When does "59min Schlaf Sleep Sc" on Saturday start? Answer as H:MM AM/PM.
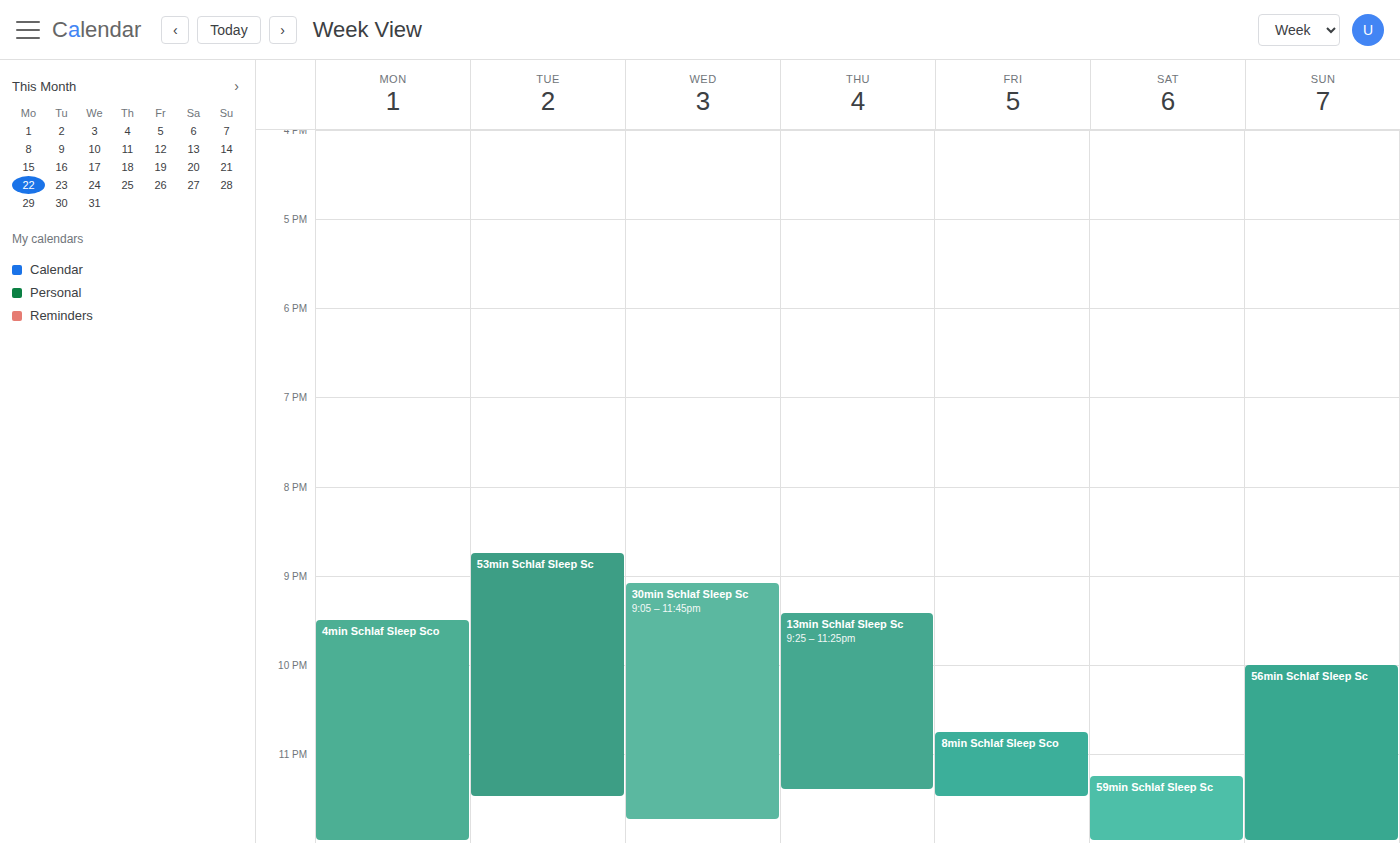
11:15 PM